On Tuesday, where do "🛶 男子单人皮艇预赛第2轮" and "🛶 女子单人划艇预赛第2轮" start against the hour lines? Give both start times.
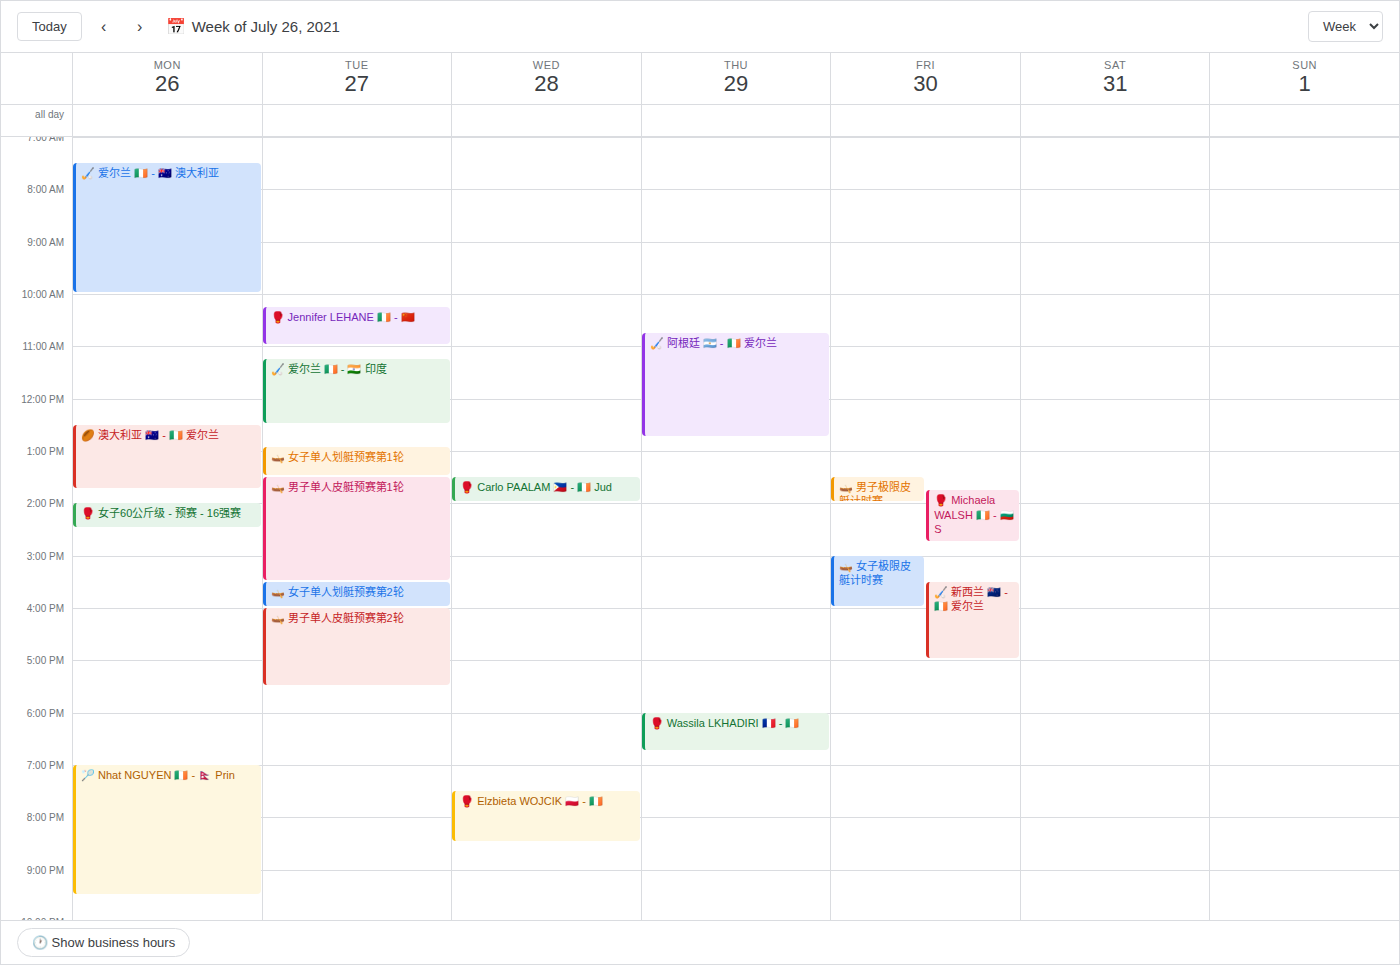
"🛶 男子单人皮艇预赛第2轮": 4:00 PM, exactly on the 4 PM line. "🛶 女子单人划艇预赛第2轮": 3:30 PM, halfway between the 3 PM and 4 PM lines.